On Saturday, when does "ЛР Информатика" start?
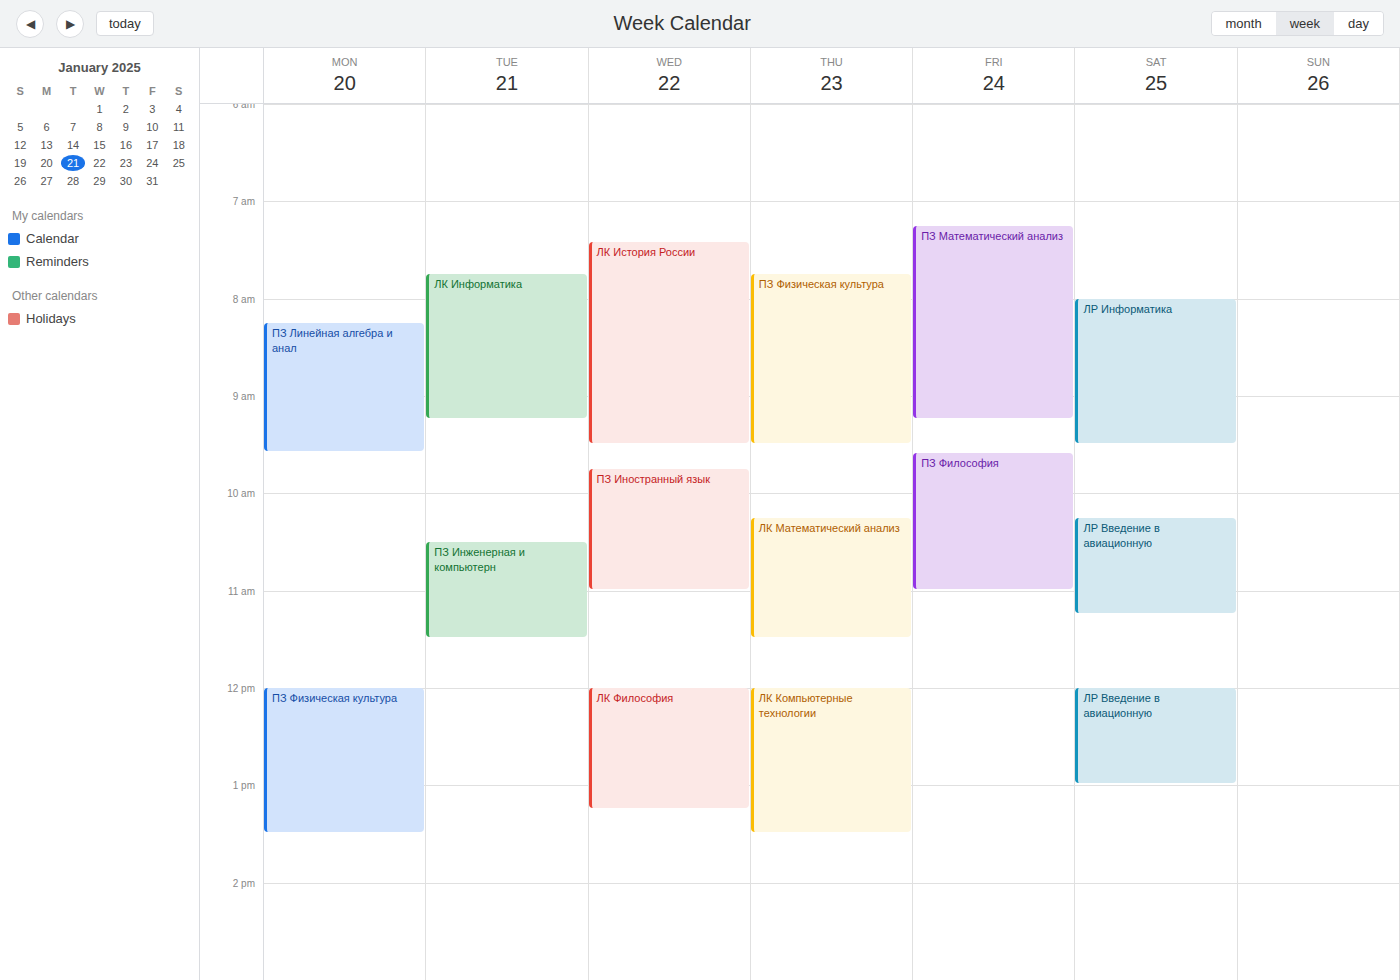
8:00 AM